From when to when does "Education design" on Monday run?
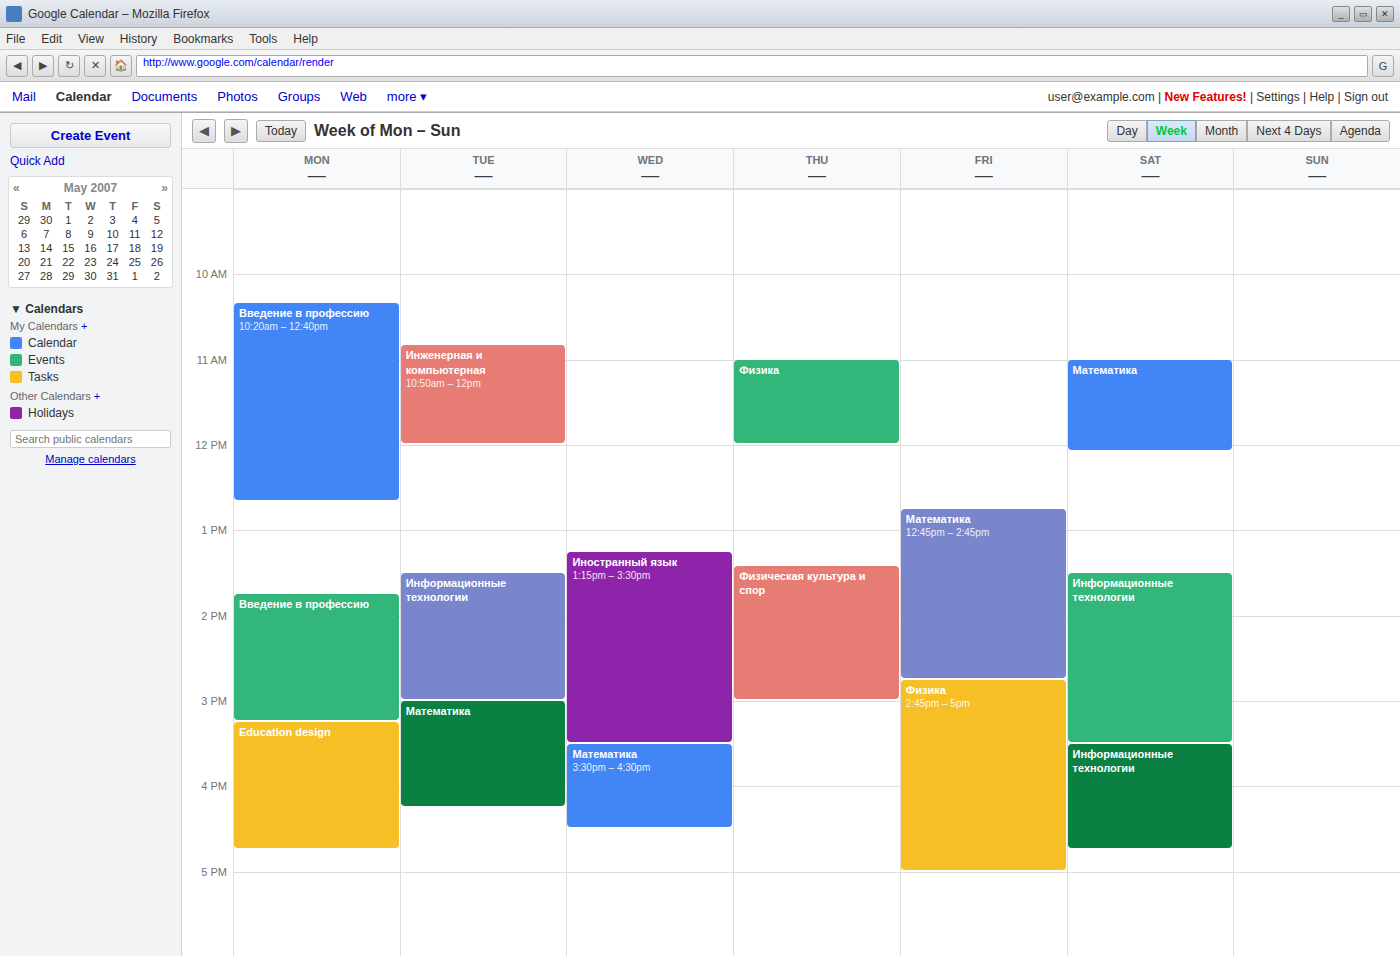
3:15 PM to 4:45 PM